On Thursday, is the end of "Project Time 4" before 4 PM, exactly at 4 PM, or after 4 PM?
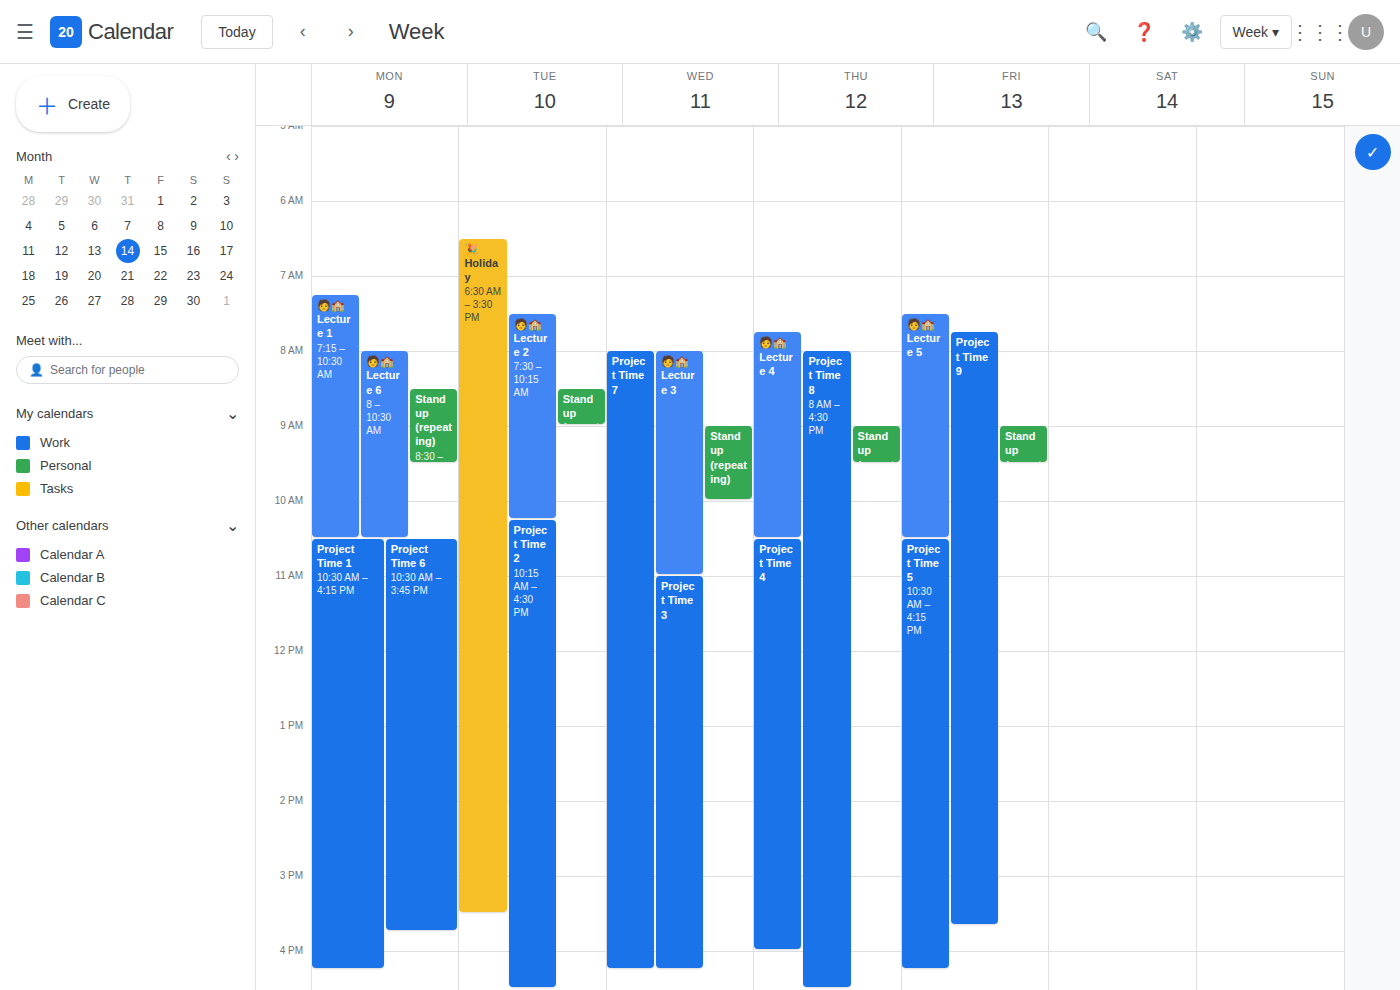
4:00 PM -- exactly at 4 PM, on the 4 PM line.